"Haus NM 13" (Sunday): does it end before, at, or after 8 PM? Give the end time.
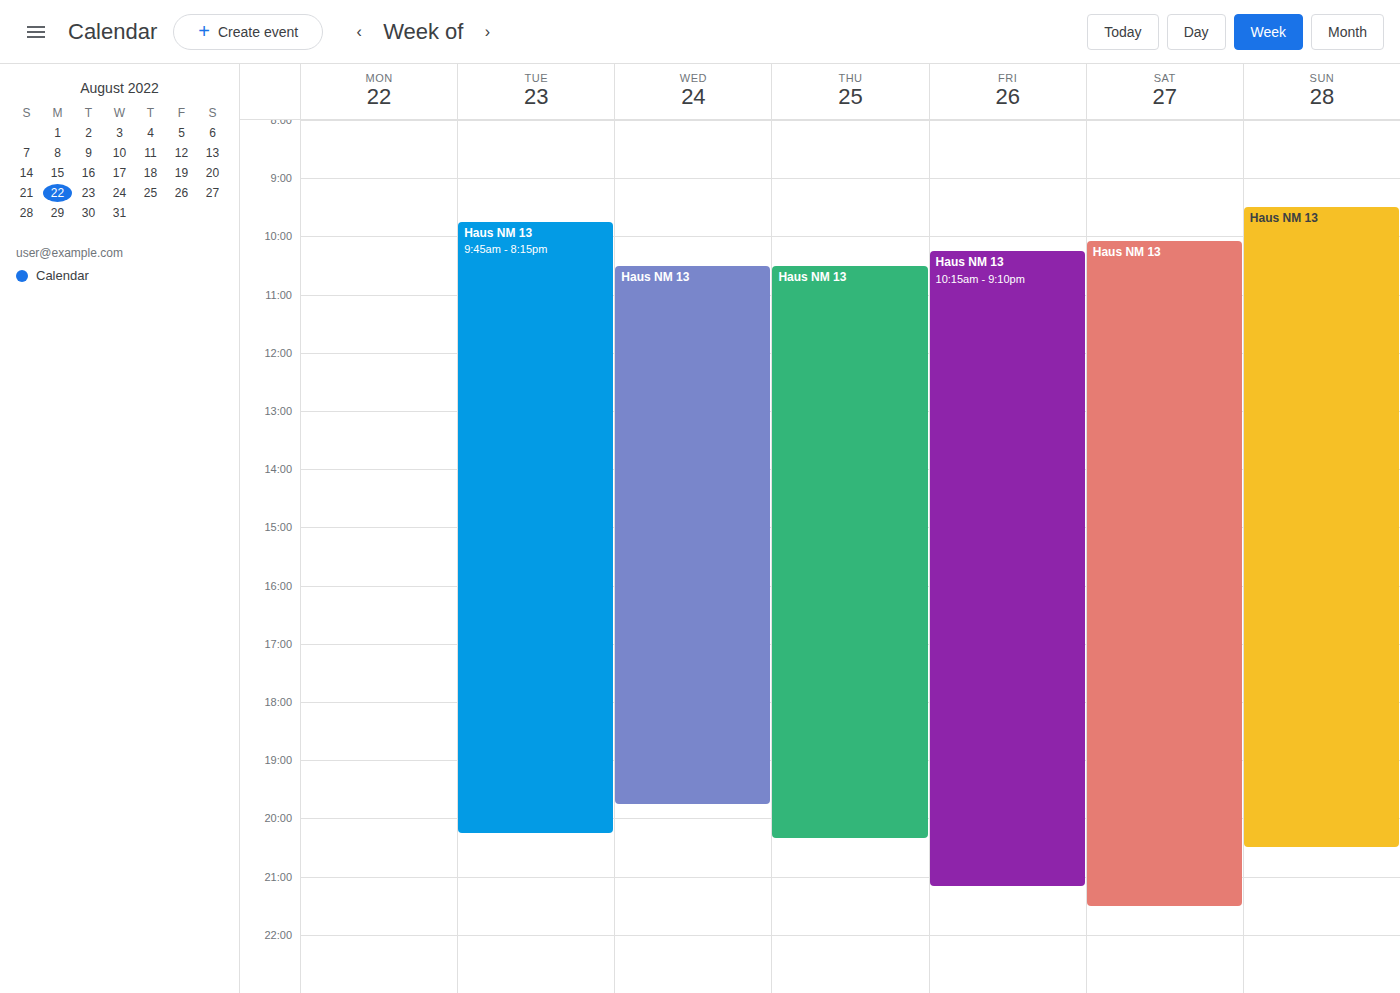
8:30 PM -- after 8 PM, 30 minutes below the 8 PM line.